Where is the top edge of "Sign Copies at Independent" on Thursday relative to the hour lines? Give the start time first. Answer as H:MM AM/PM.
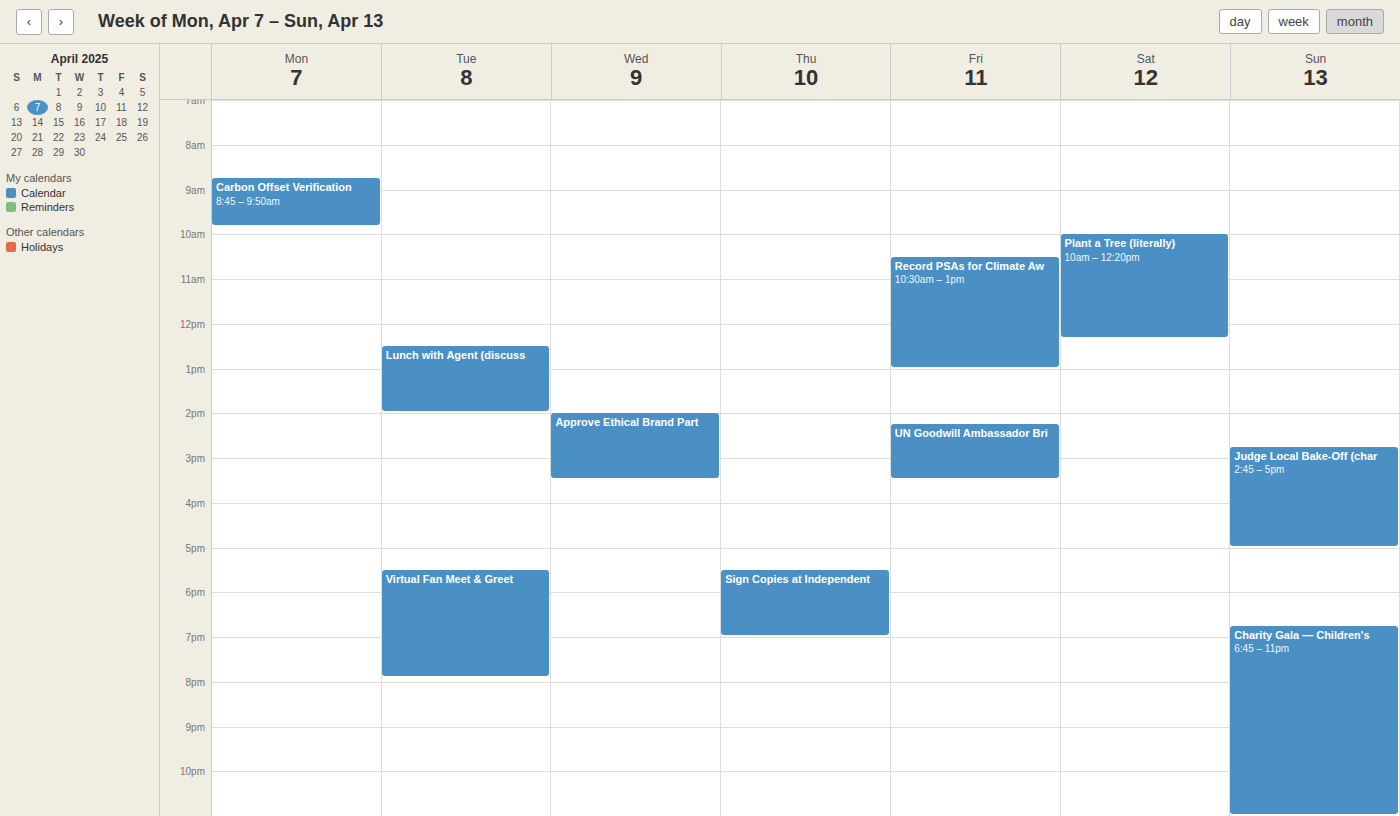
5:30 PM -- halfway between the 5 PM and 6 PM lines.